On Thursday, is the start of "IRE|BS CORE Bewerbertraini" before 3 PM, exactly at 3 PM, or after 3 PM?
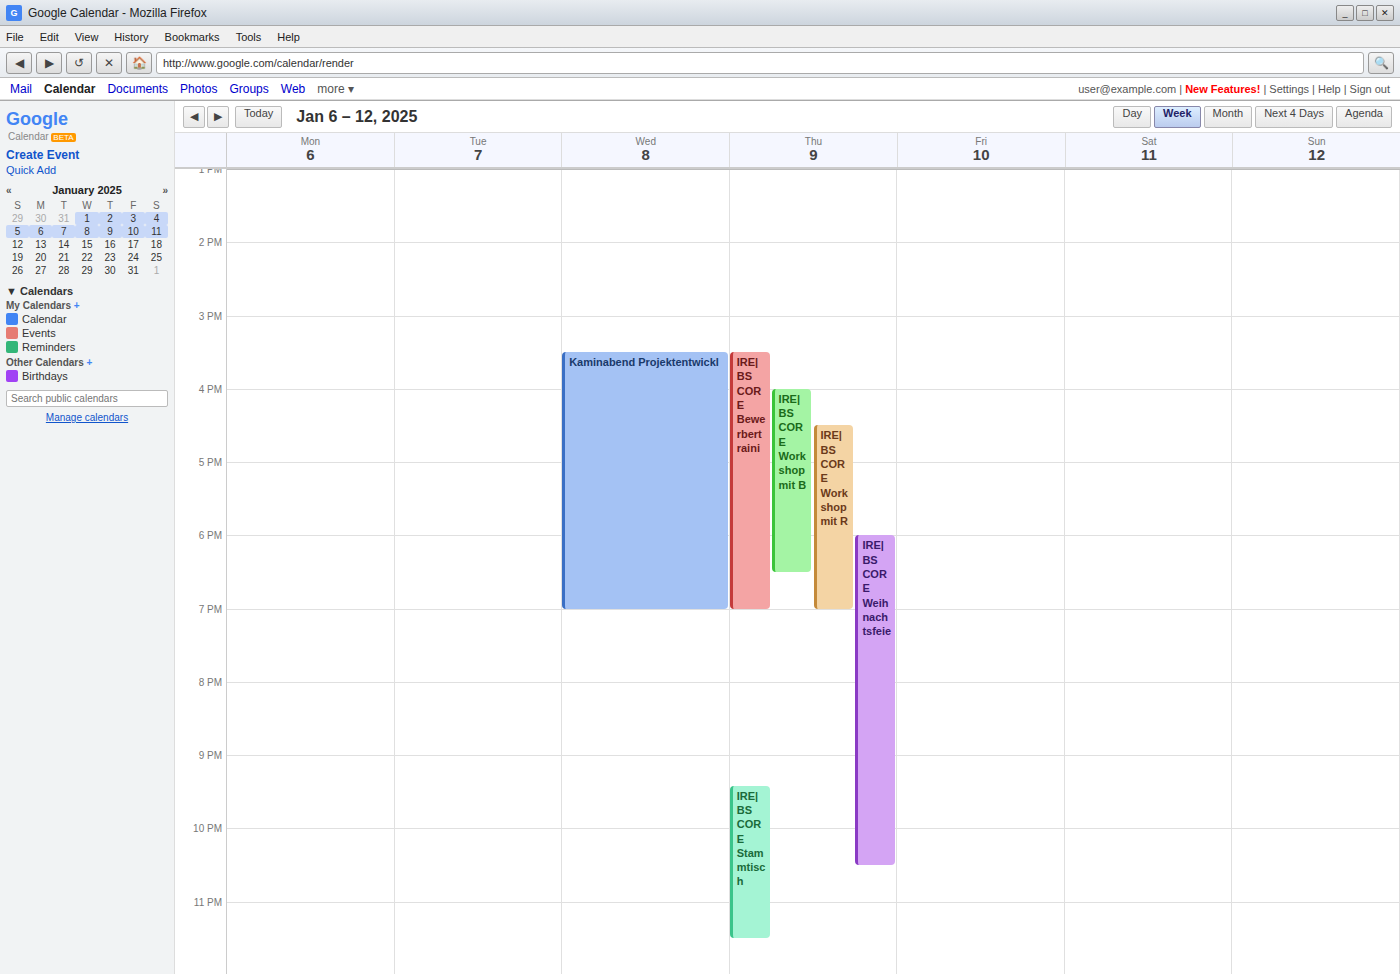
3:30 PM -- after 3 PM, 30 minutes below the 3 PM line.